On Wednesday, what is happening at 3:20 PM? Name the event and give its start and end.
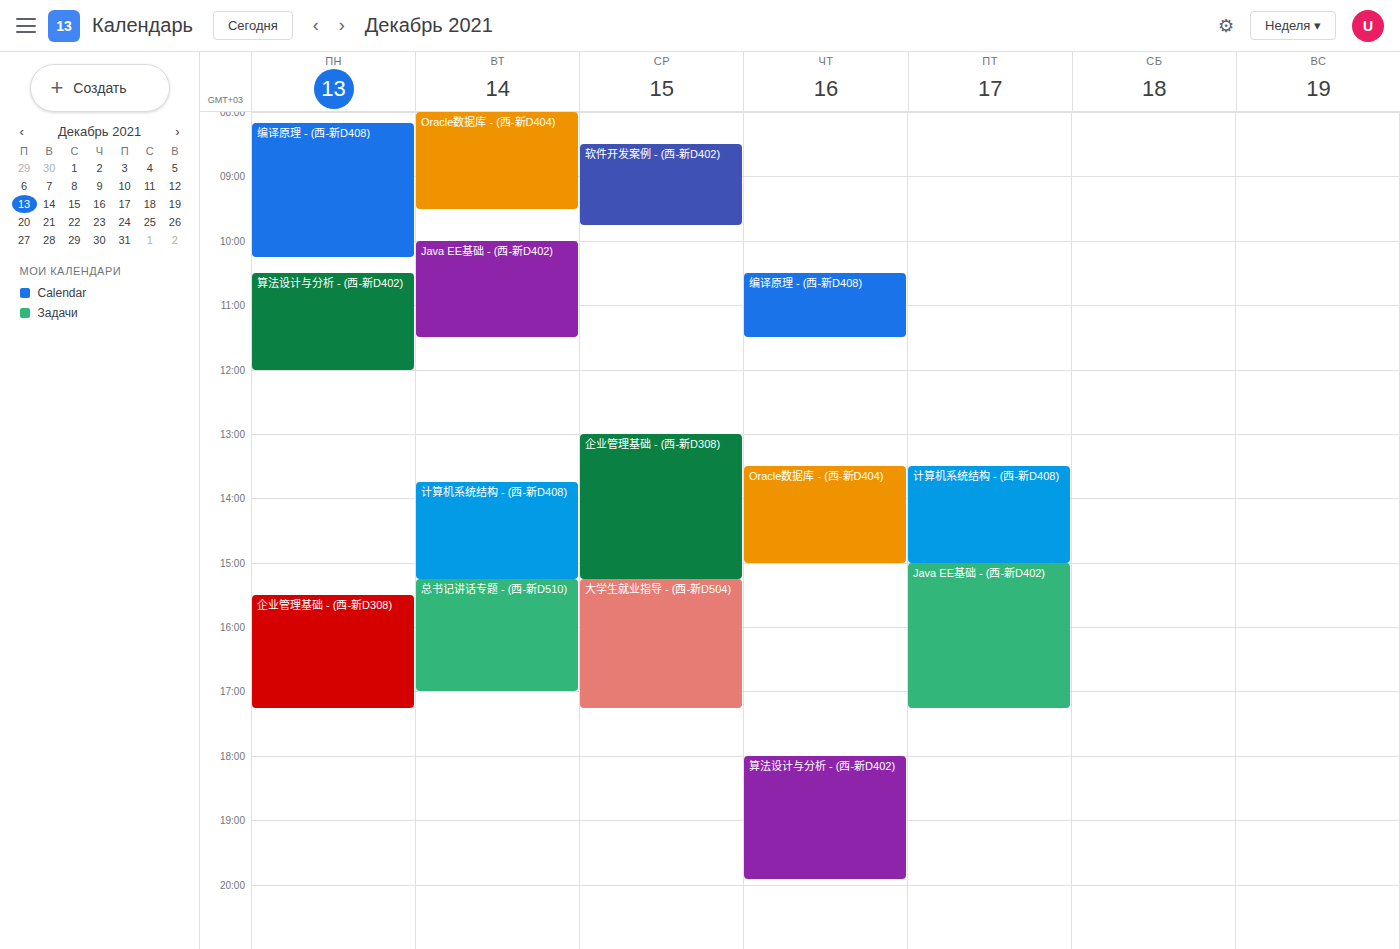
"大学生就业指导 - (西-新D504)", 3:15 PM to 5:15 PM